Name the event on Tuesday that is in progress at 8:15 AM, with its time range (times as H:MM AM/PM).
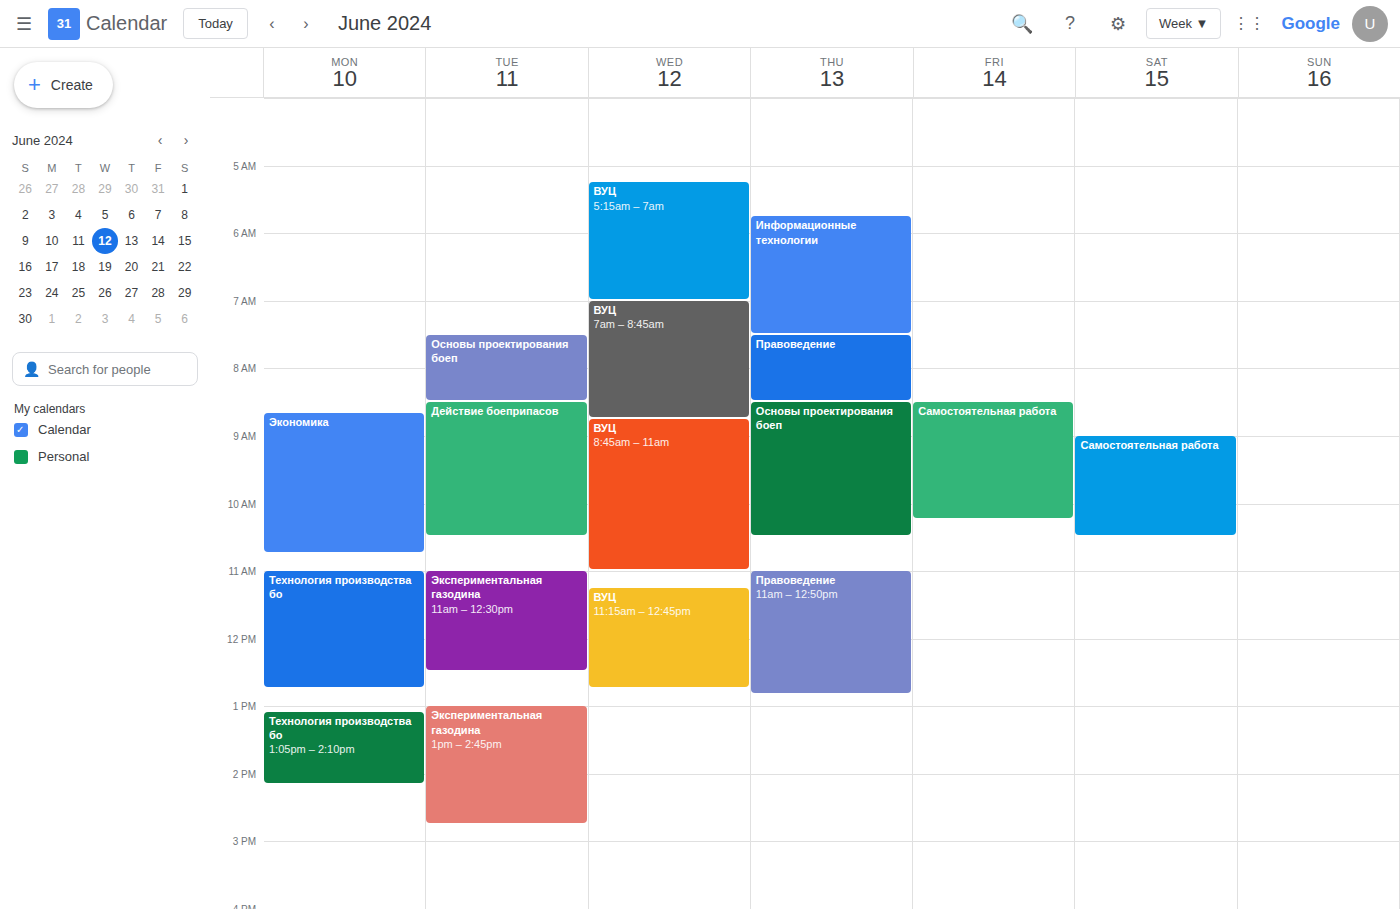
"Основы проектирования боеп", 7:30 AM to 8:30 AM